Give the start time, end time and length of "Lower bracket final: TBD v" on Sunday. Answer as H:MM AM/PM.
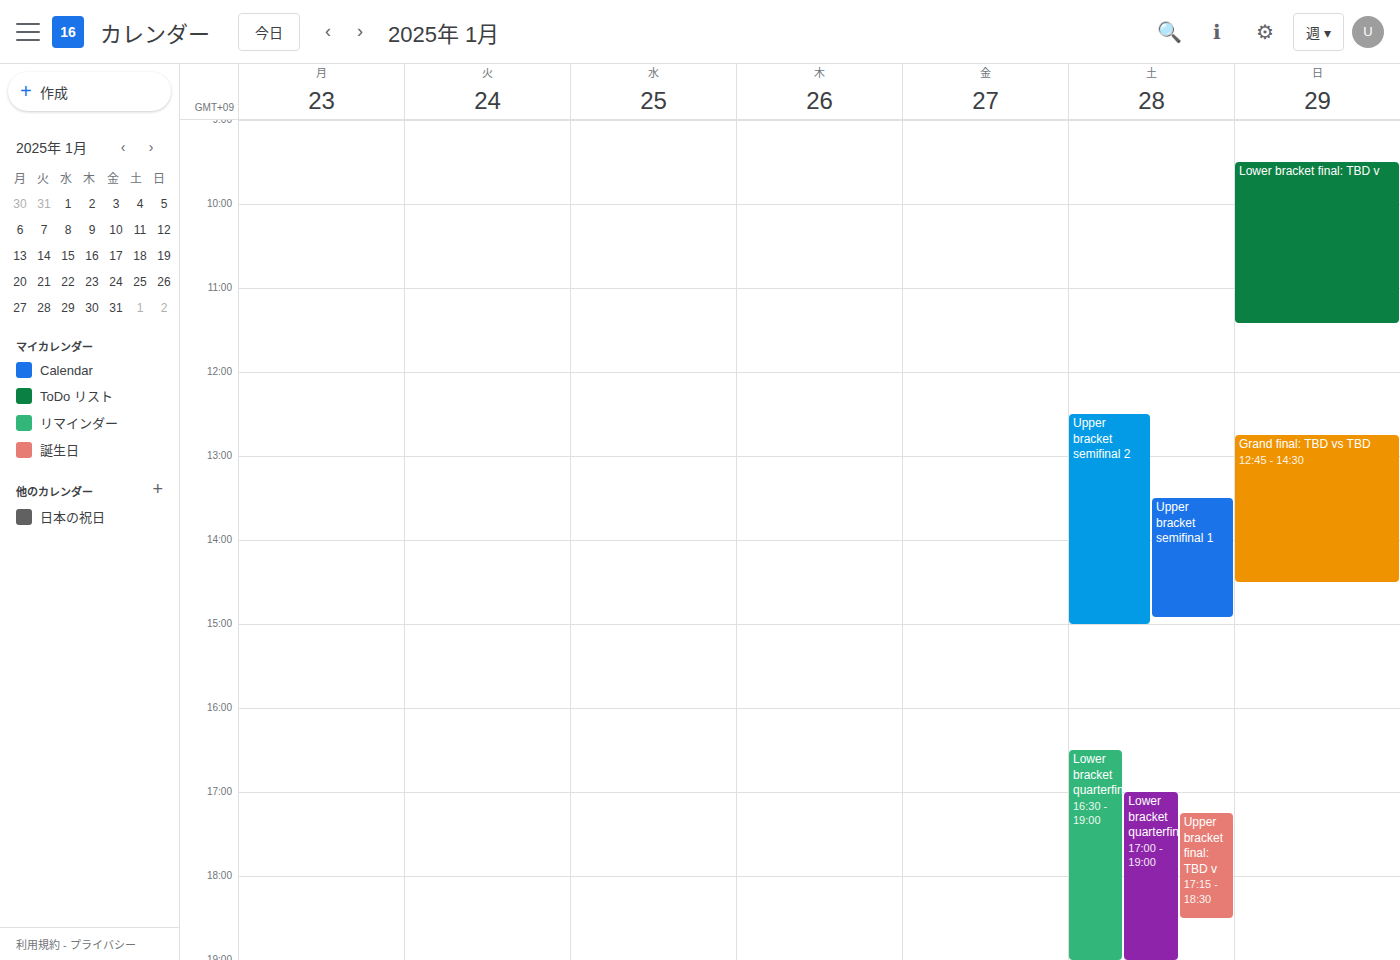
9:30 AM to 11:25 AM, 1 hour 55 minutes